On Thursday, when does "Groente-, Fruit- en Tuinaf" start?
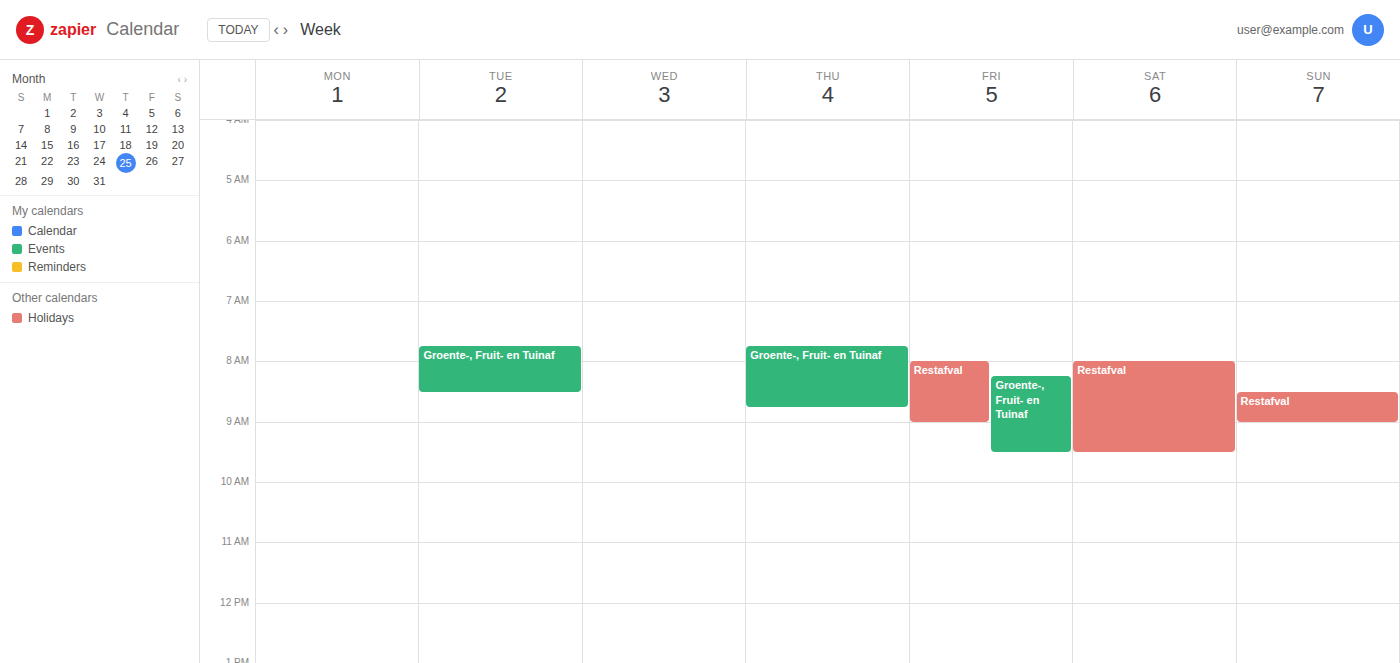
7:45 AM